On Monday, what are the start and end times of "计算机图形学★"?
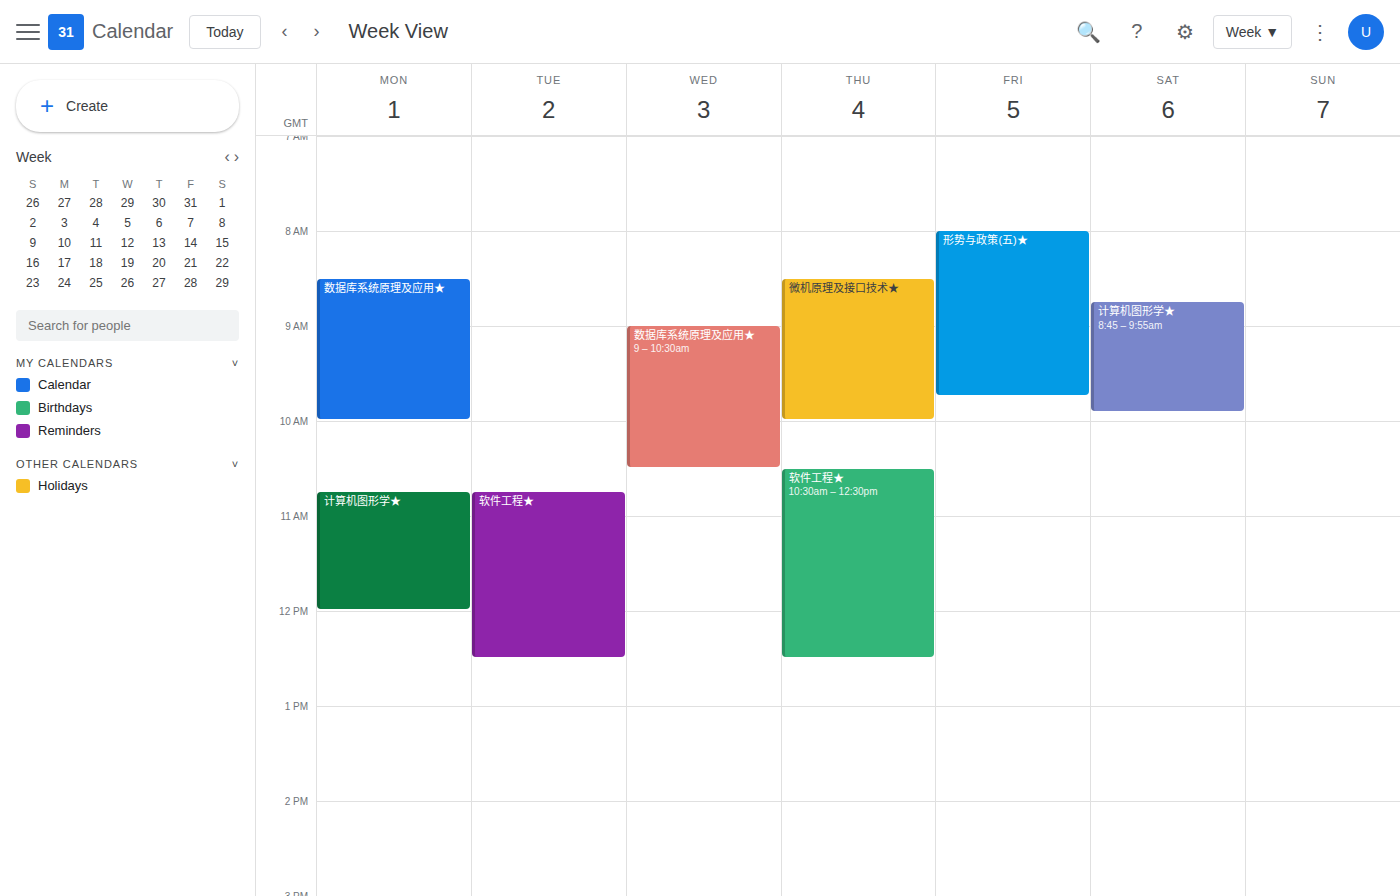
10:45 AM to 12:00 PM